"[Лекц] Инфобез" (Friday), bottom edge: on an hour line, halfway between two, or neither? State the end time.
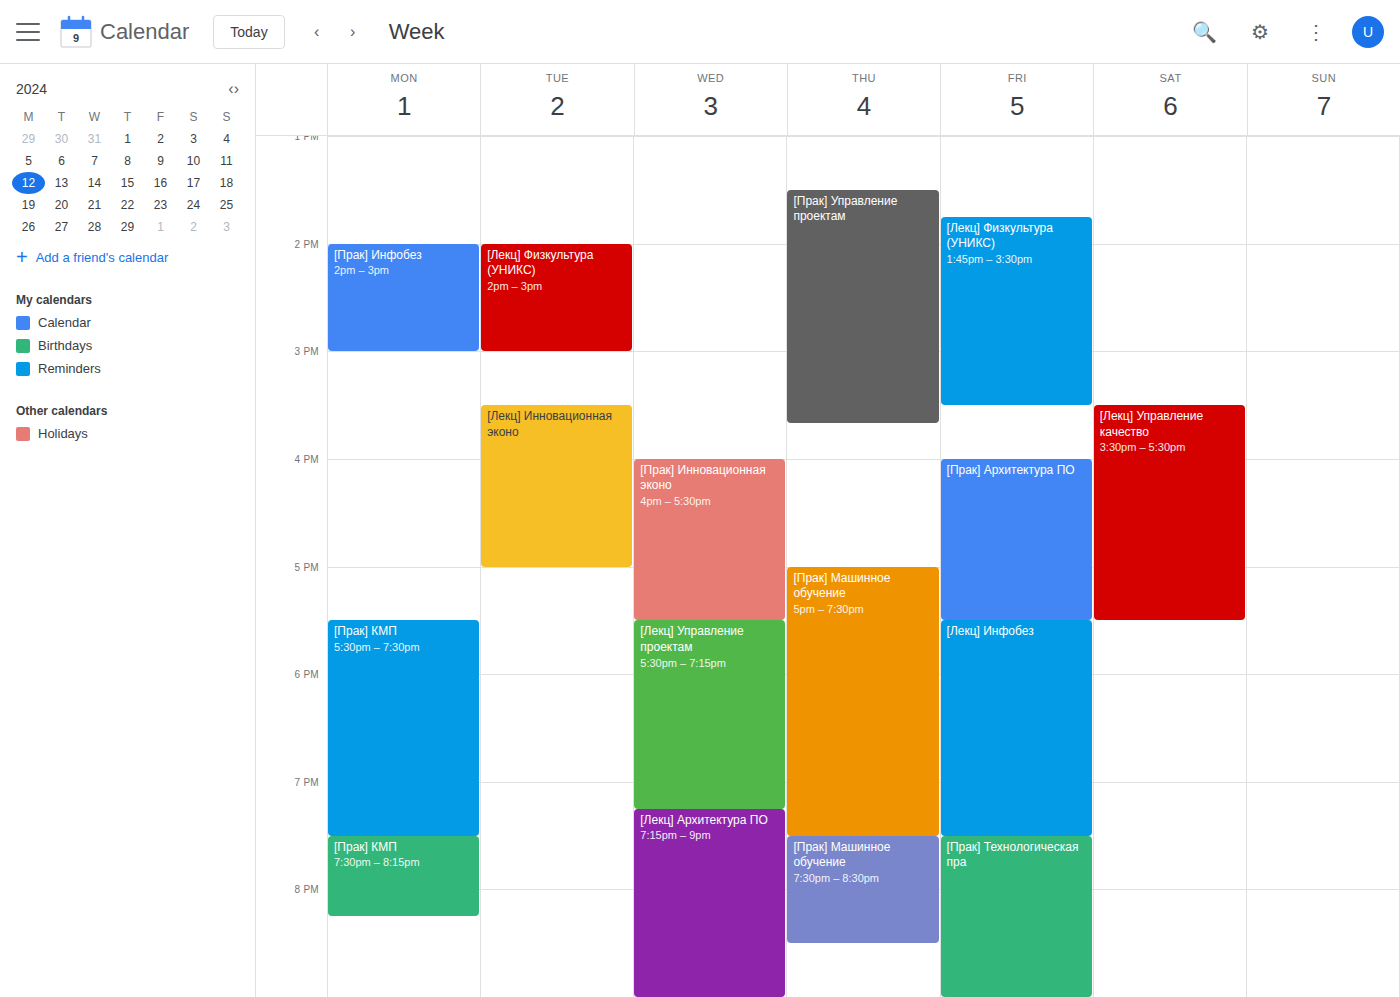
7:30 PM -- halfway between the 7 PM and 8 PM lines.